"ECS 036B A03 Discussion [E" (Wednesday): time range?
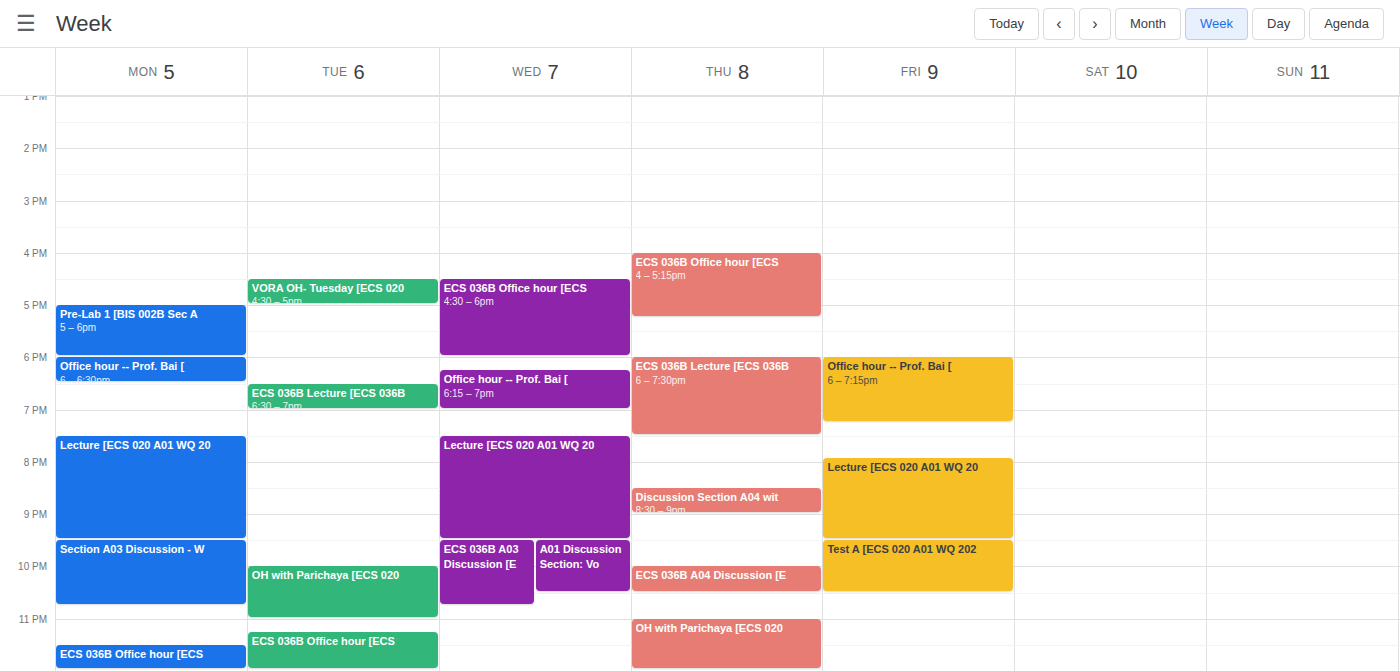
9:30 PM to 10:45 PM